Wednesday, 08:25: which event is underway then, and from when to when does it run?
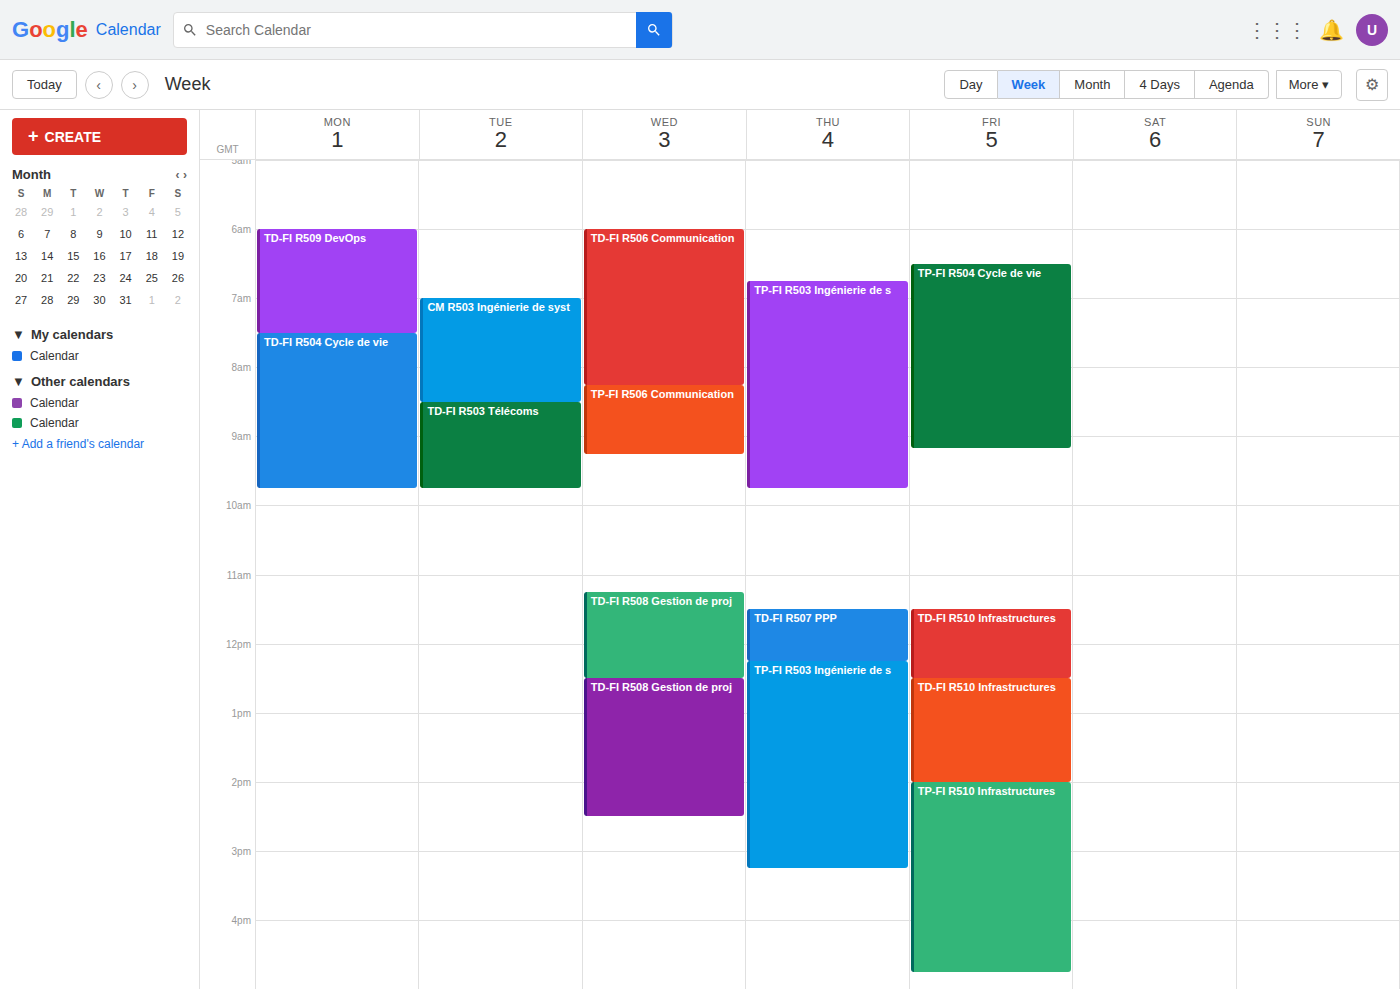
"TP-FI R506 Communication", 08:15 to 09:15